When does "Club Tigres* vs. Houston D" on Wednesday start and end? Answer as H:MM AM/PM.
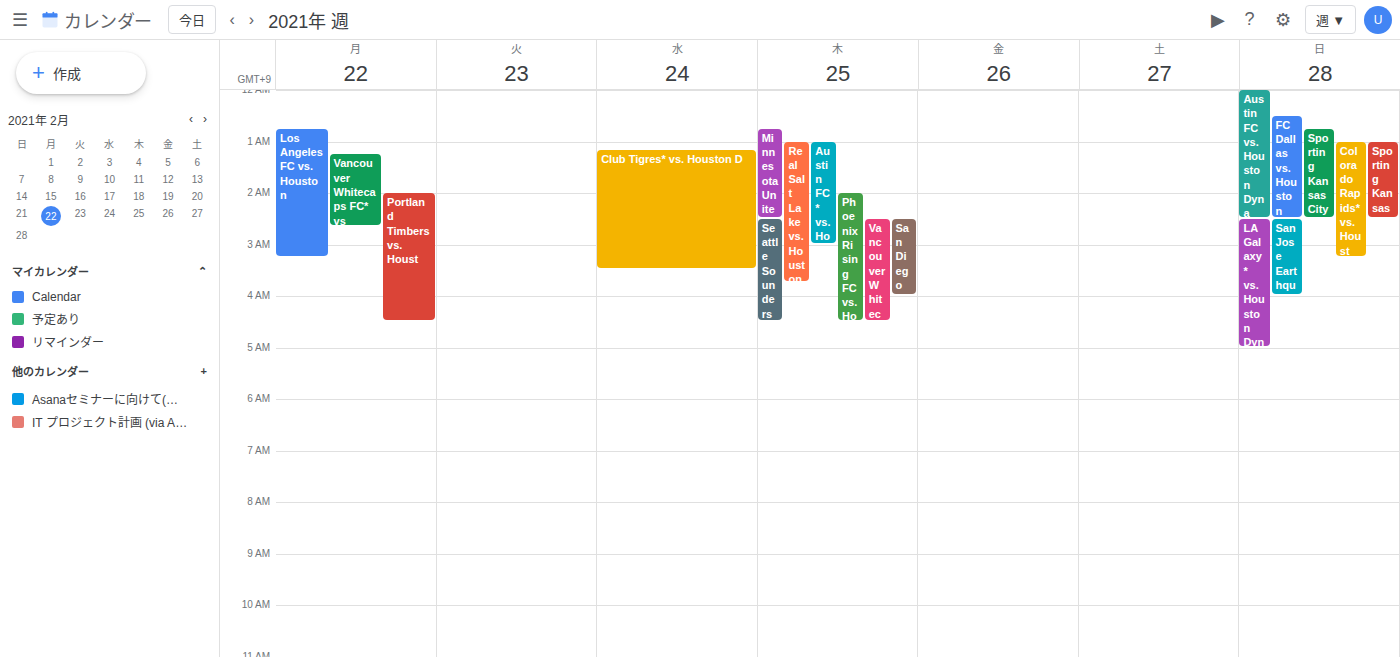
1:10 AM to 3:30 AM